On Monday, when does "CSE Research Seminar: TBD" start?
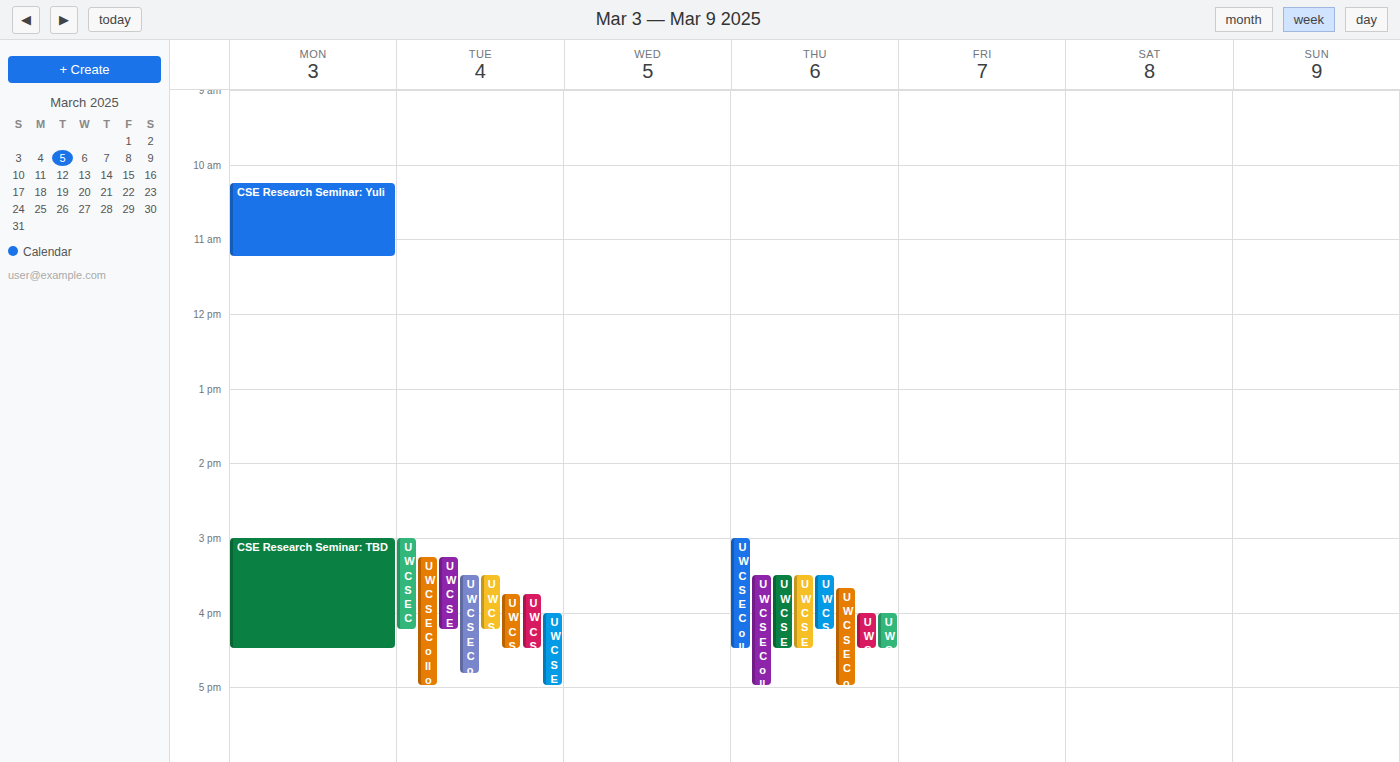
3:00 PM